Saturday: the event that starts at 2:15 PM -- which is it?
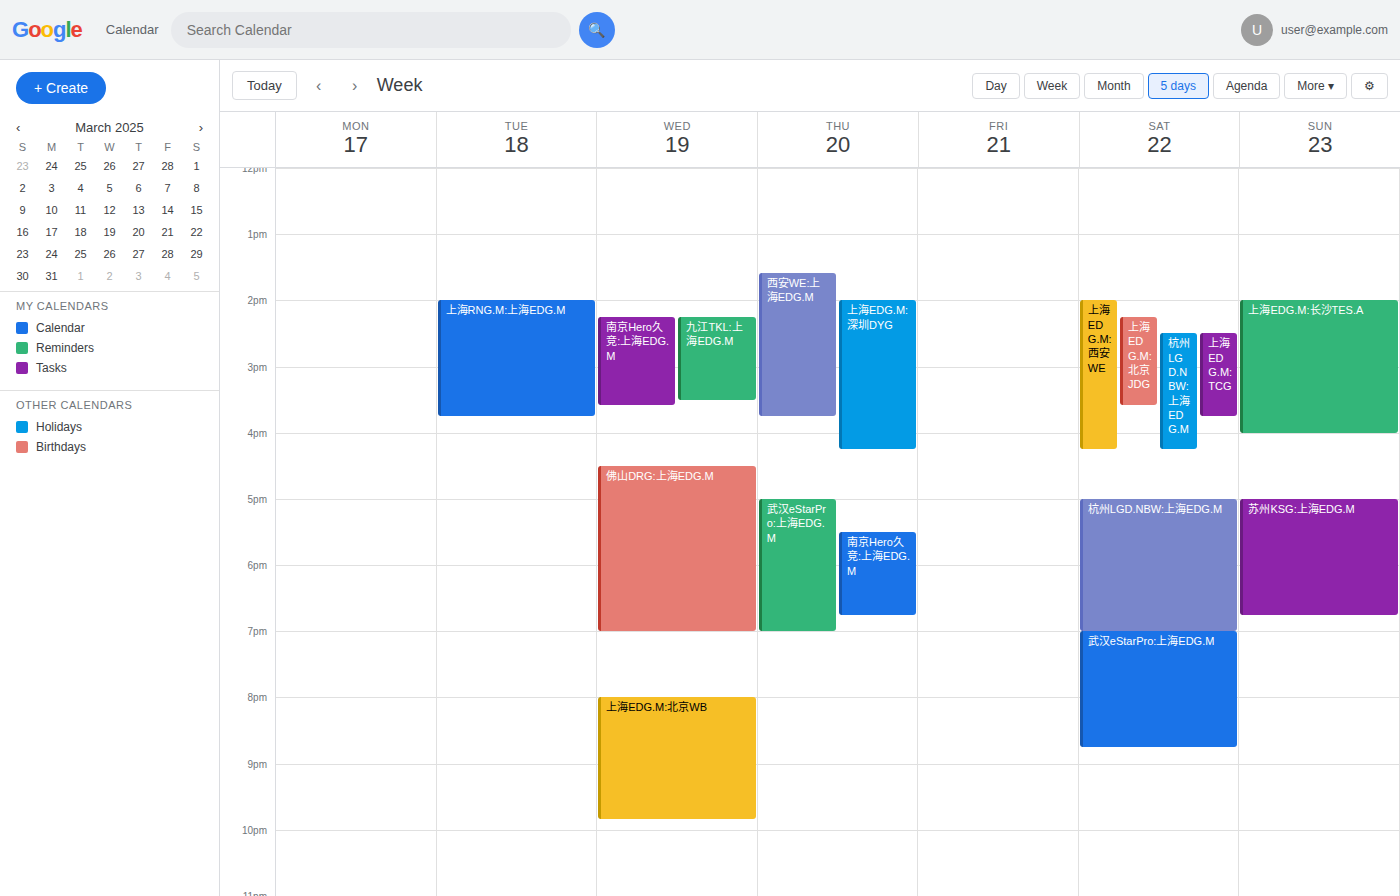
"上海EDG.M:北京JDG"